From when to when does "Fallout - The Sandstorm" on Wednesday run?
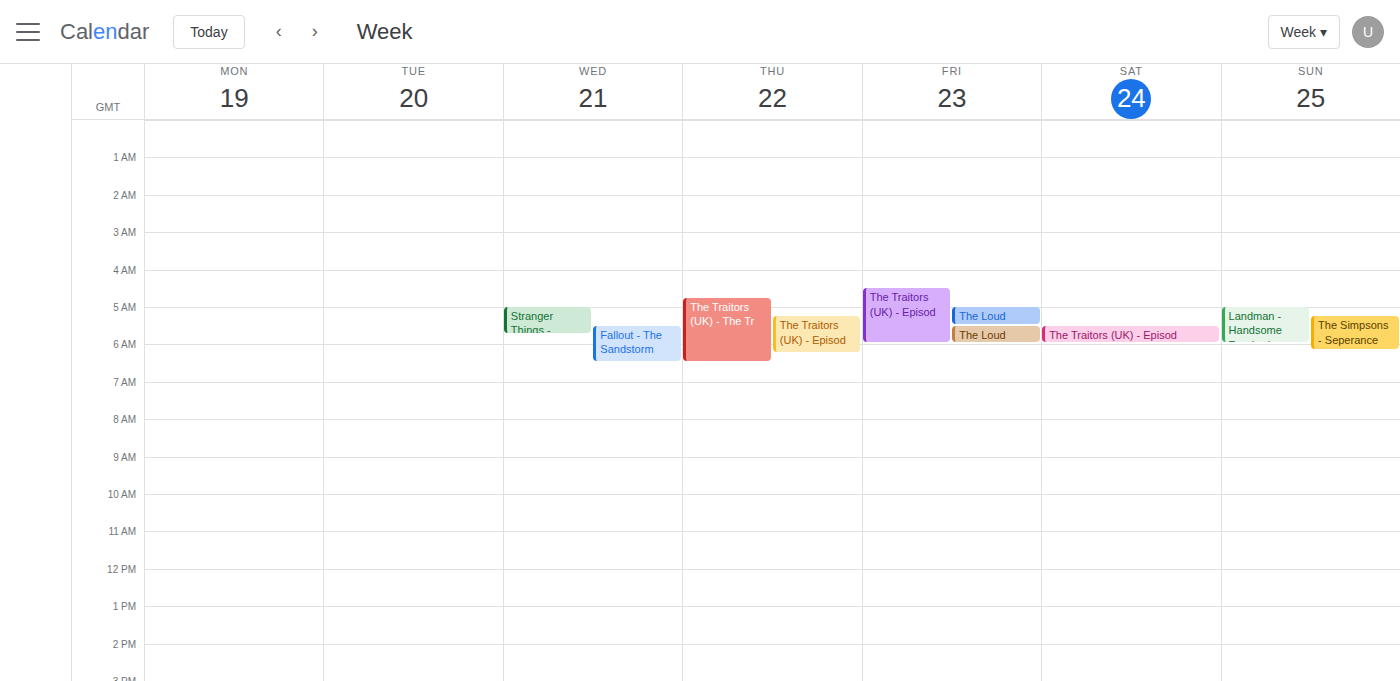
5:30 AM to 6:30 AM